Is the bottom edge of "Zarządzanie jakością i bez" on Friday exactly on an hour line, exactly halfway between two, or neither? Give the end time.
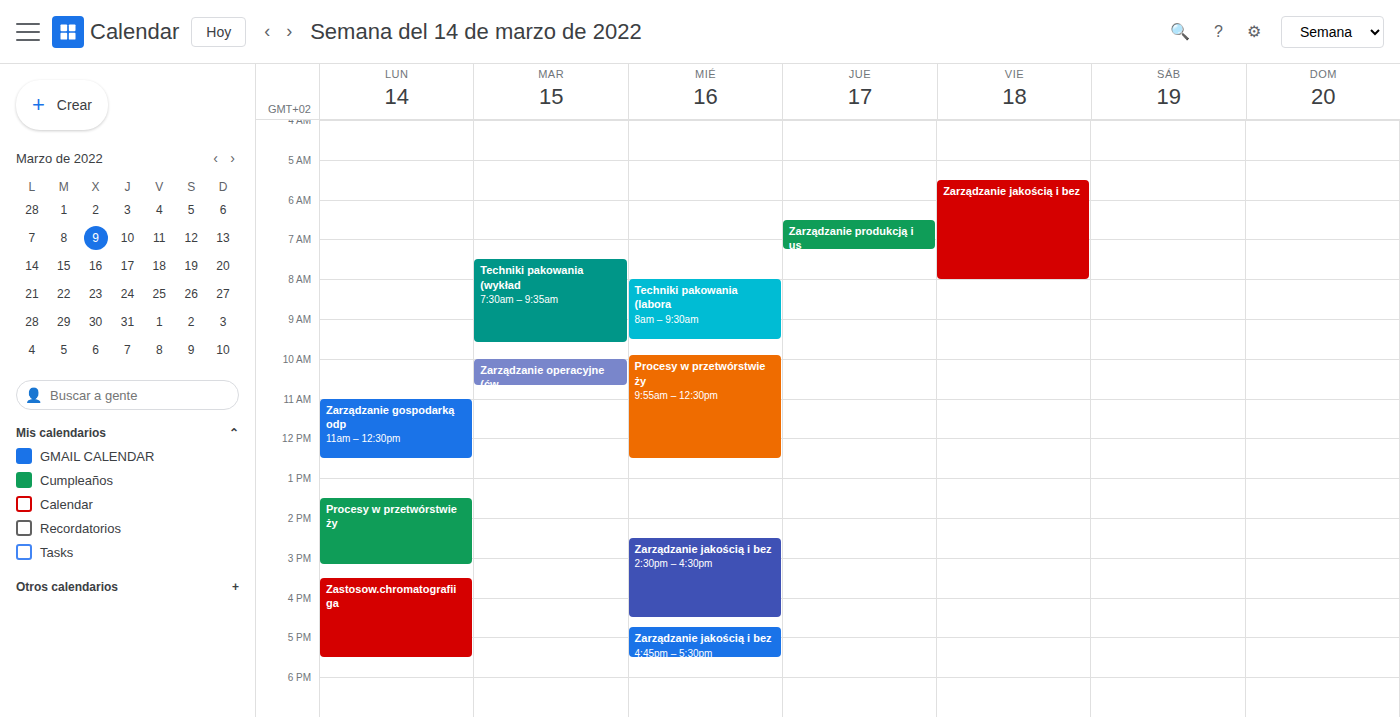
8:00 AM -- exactly on the 8 AM line.